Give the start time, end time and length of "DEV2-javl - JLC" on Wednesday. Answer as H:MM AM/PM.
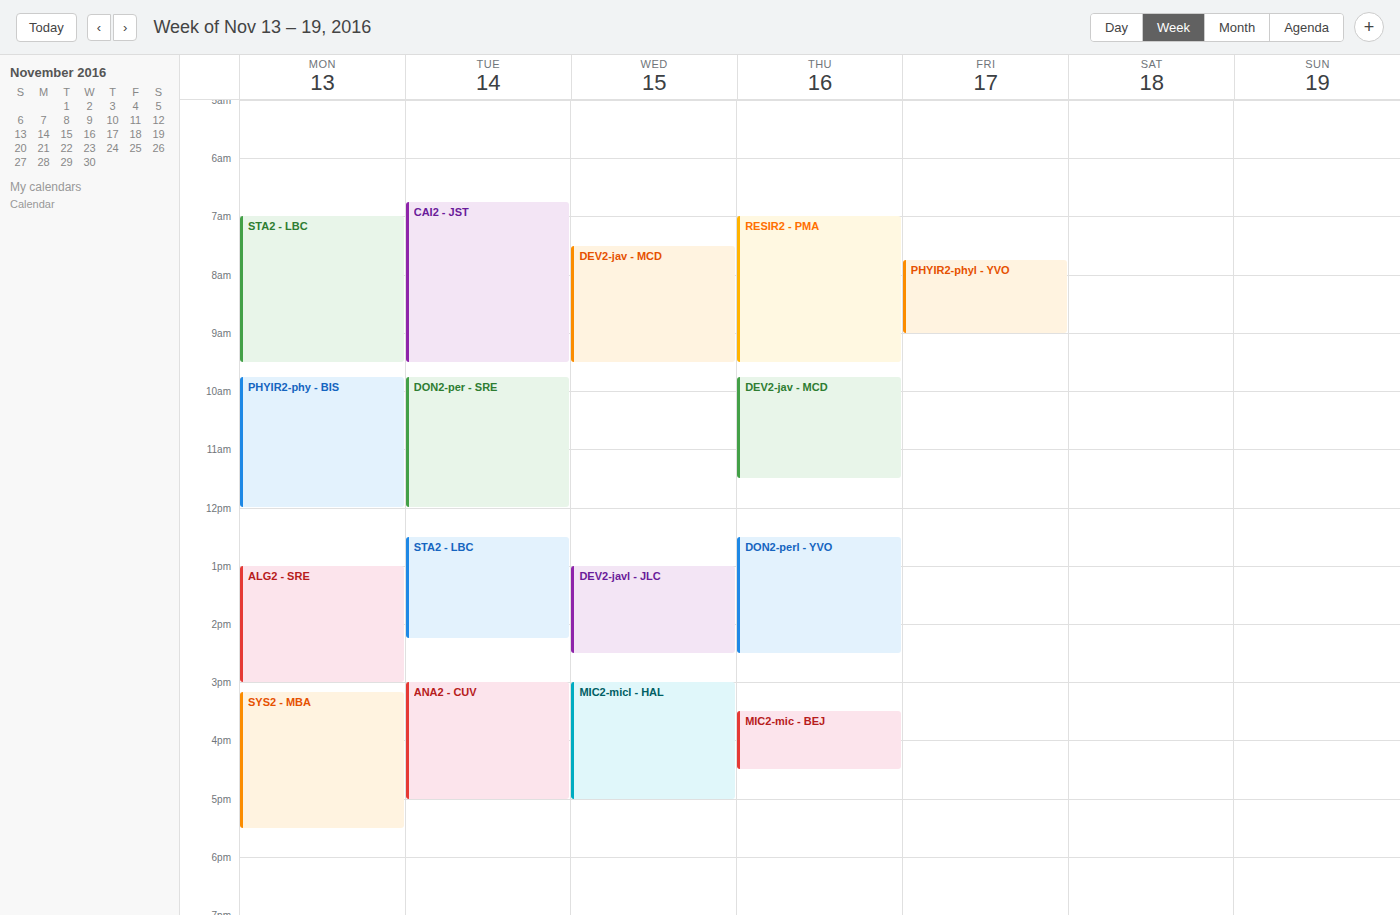
1:00 PM to 2:30 PM, 1 hour 30 minutes